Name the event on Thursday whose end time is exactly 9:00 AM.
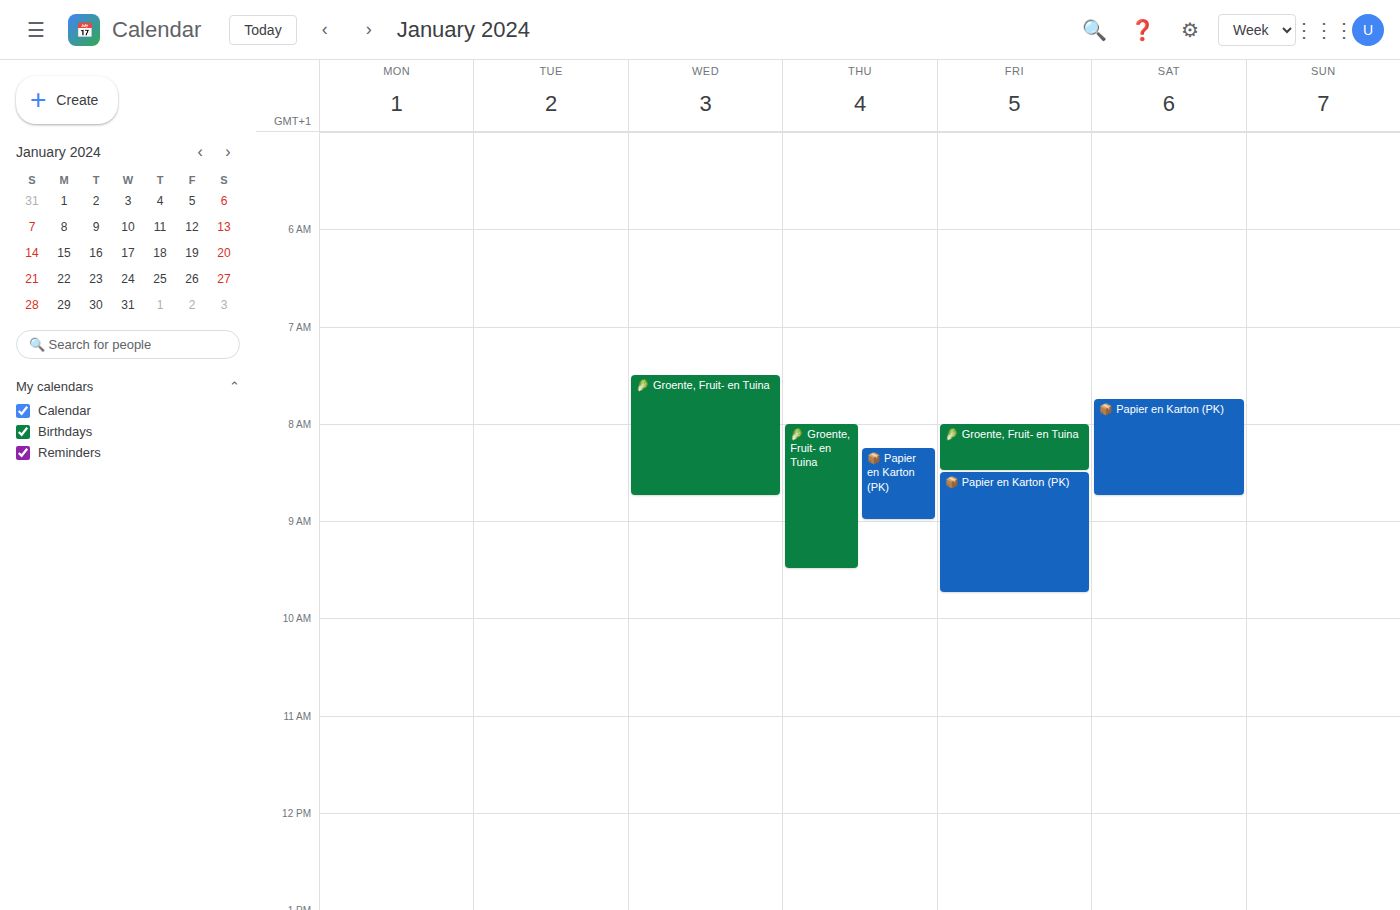
"📦 Papier en Karton (PK)"